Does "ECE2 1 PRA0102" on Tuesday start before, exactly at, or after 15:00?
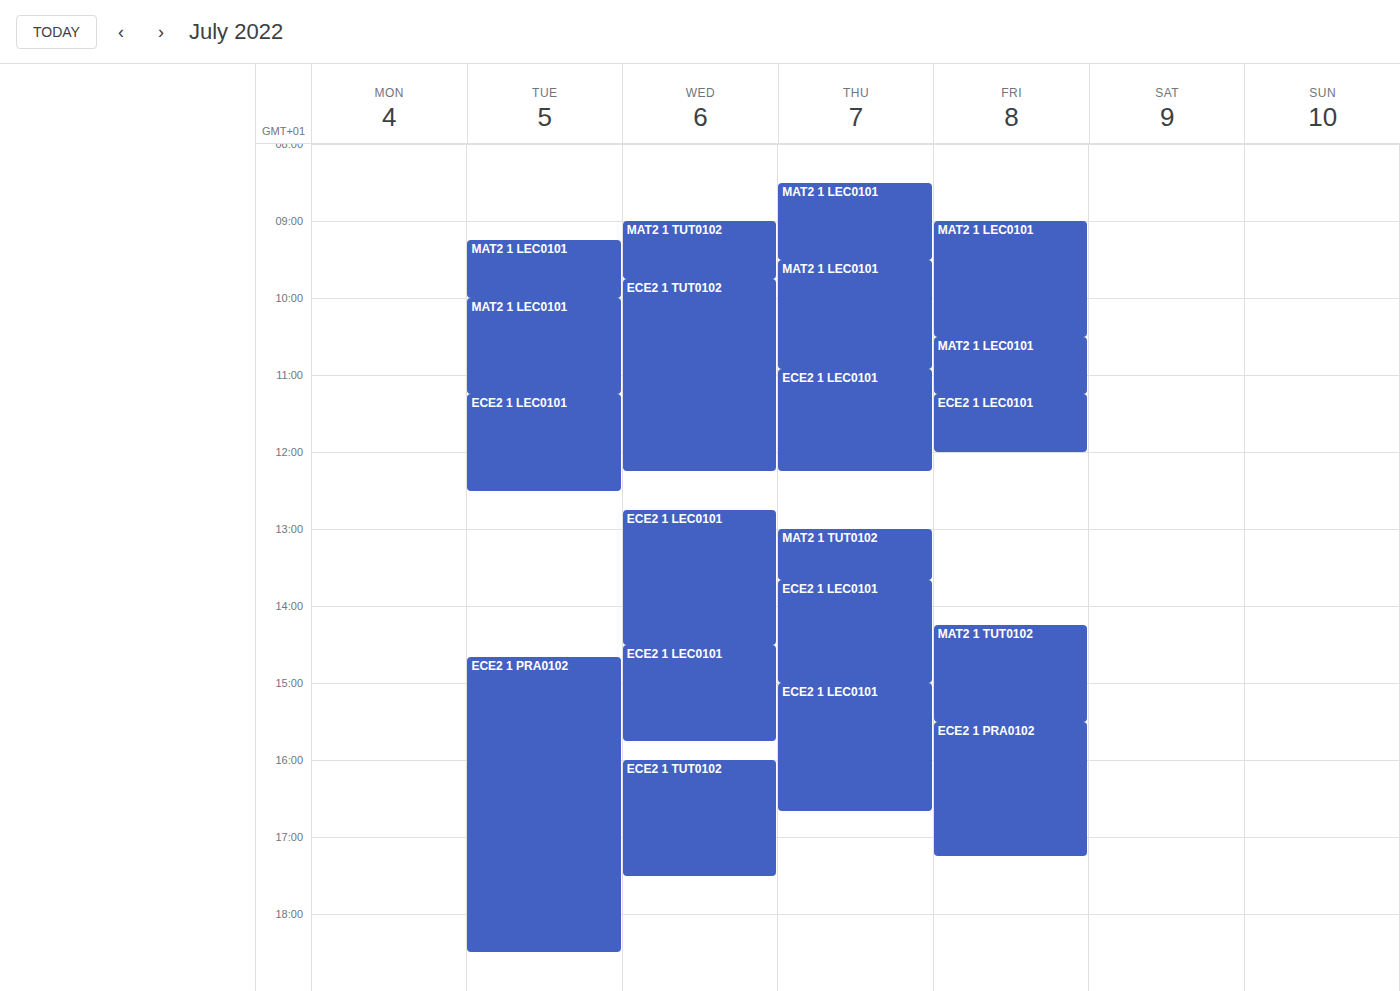
14:40 -- before 15:00, 20 minutes above the 15:00 line.